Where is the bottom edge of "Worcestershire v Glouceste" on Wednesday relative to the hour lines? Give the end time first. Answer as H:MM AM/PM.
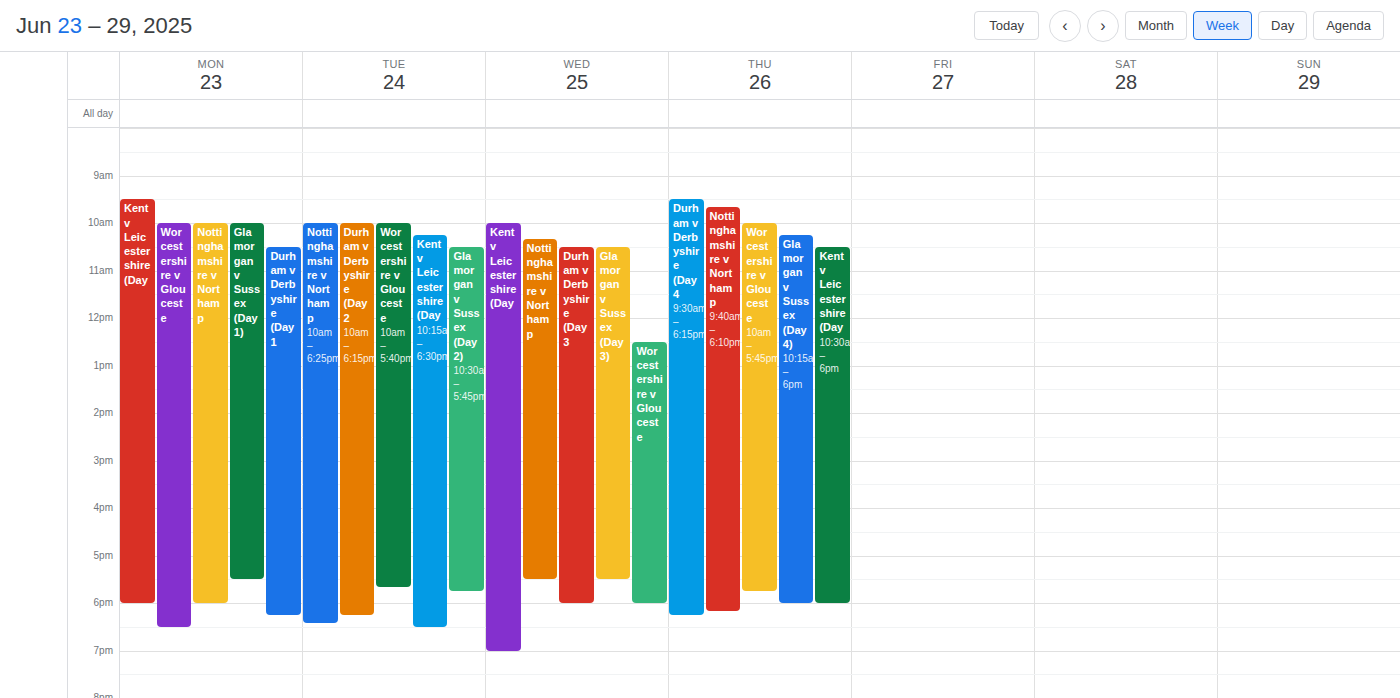
6:00 PM -- exactly on the 6 PM line.